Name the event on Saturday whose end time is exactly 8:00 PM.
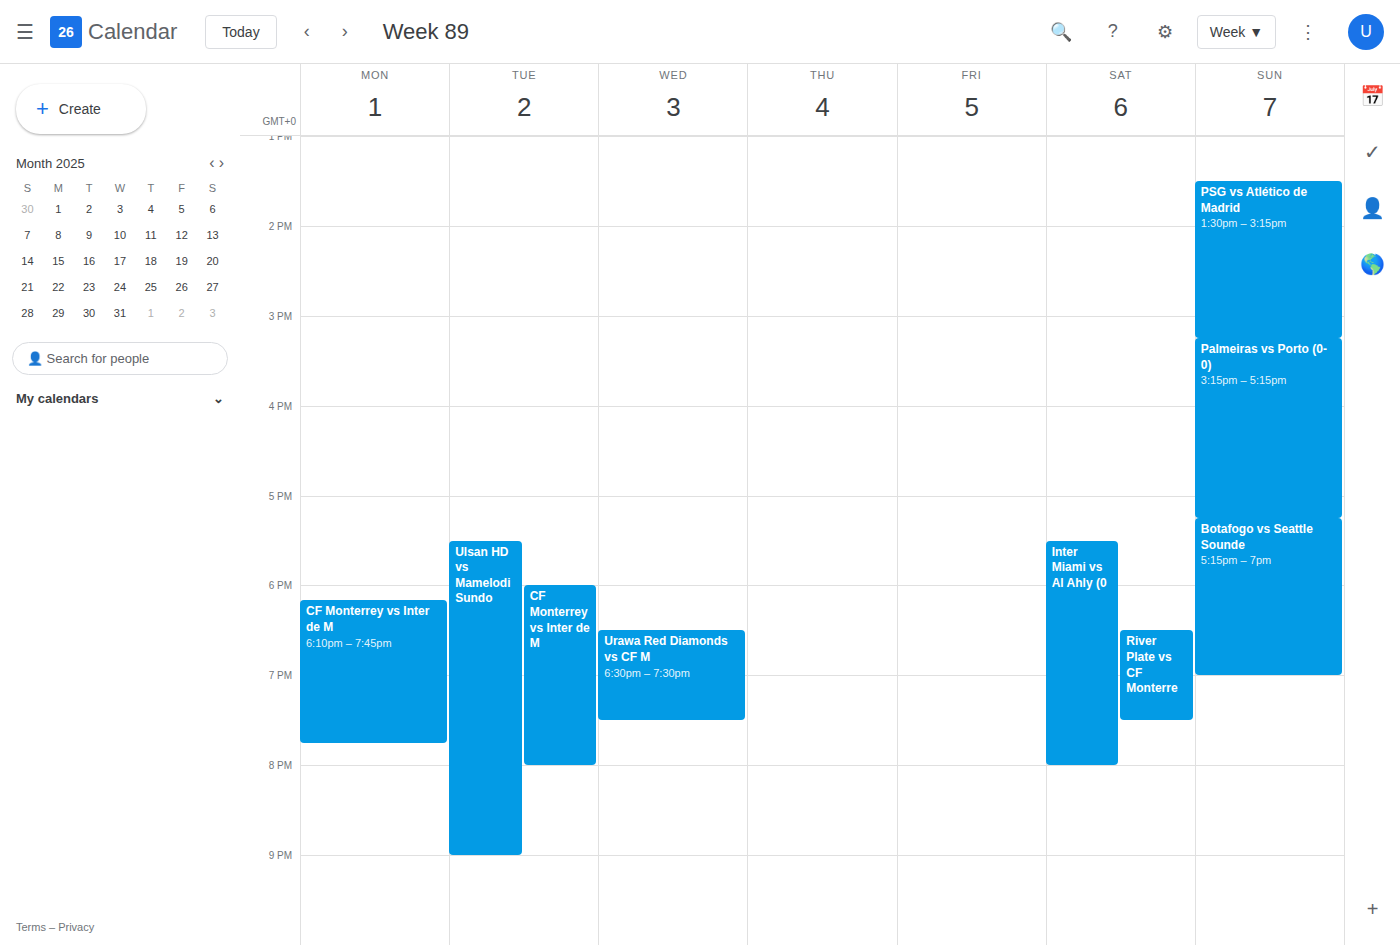
"Inter Miami vs Al Ahly (0"